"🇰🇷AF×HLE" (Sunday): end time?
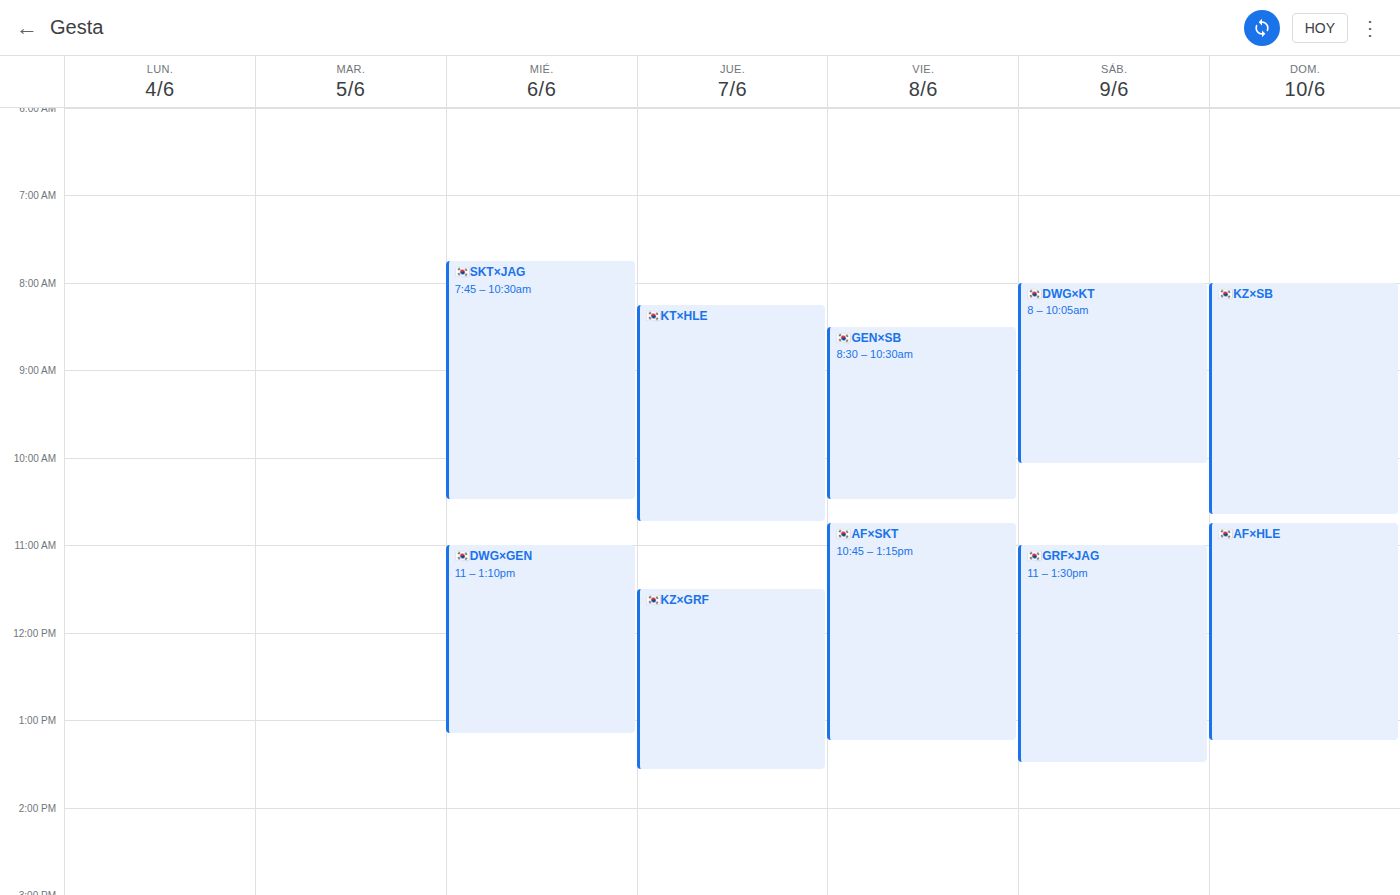
1:15 PM